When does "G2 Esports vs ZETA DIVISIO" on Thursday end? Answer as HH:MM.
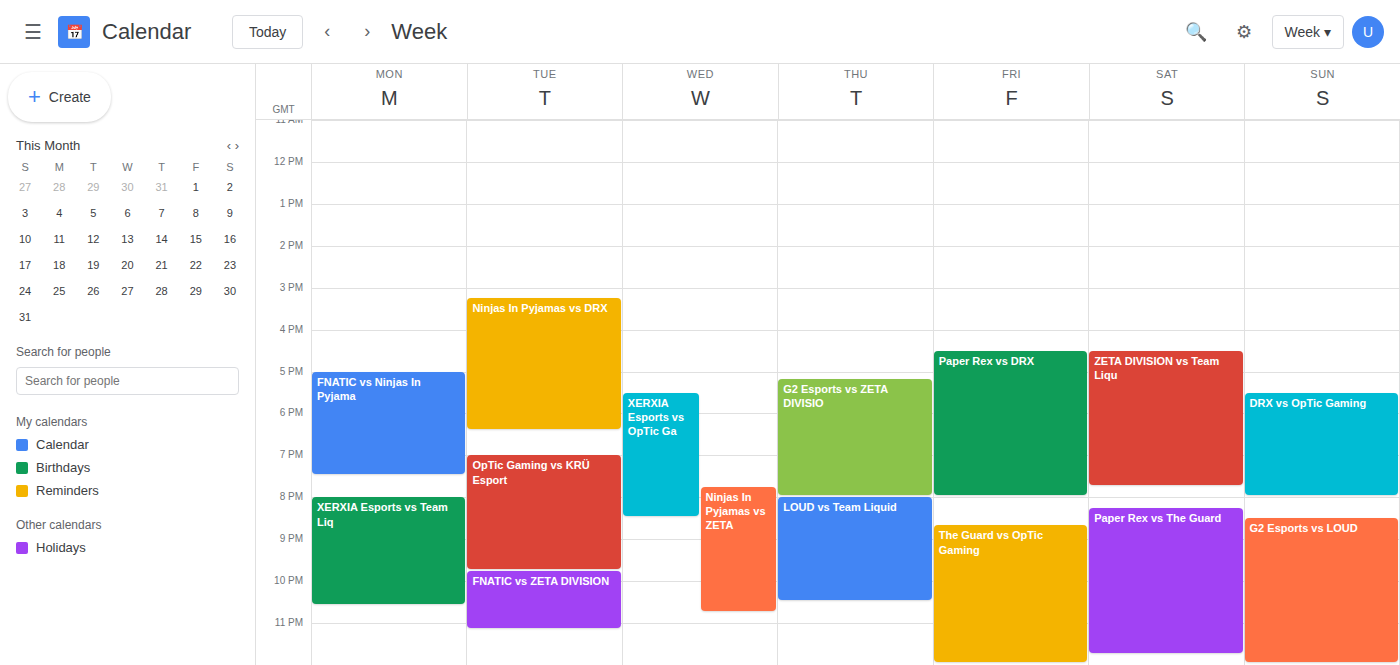
20:00